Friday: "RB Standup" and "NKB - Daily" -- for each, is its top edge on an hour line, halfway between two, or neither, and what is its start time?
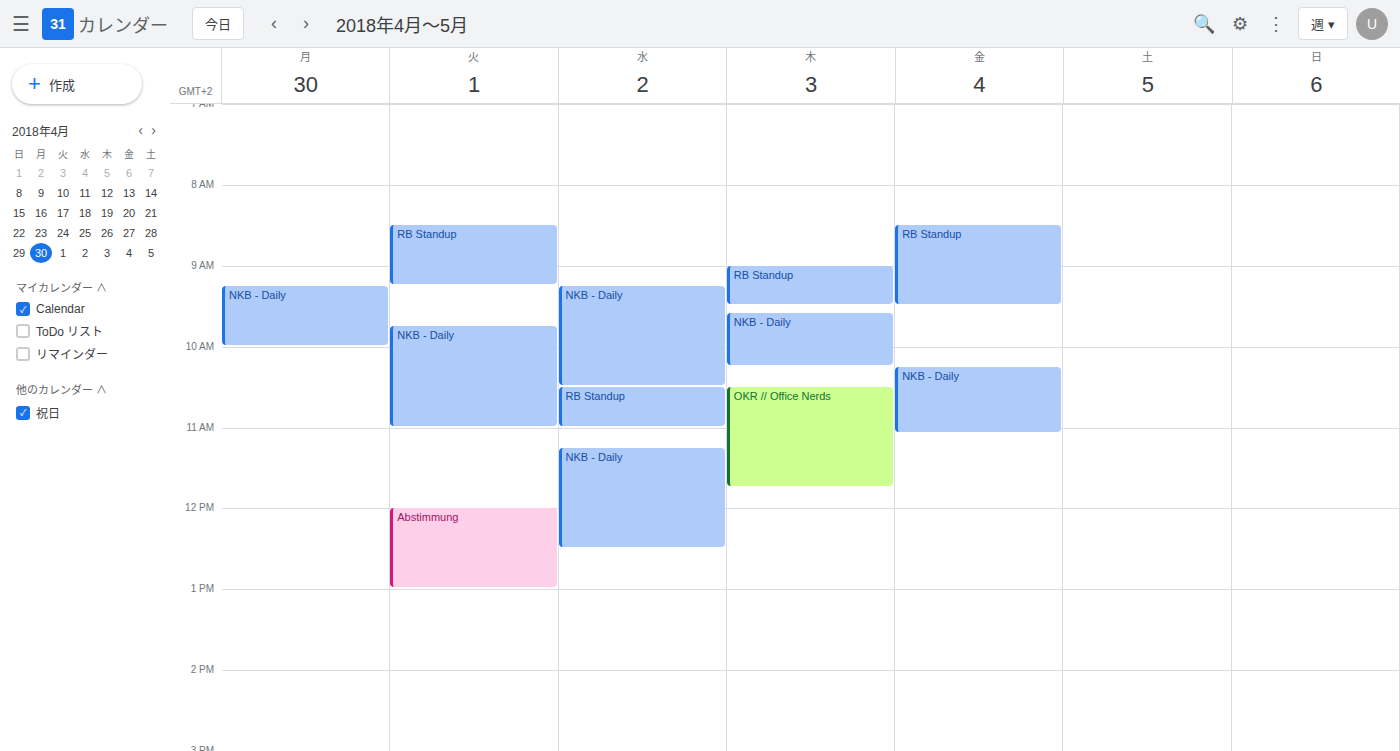
"RB Standup": 8:30 AM, halfway between the 8 AM and 9 AM lines. "NKB - Daily": 10:15 AM, neither: a quarter of the way from the 10 AM line to the 11 AM line.